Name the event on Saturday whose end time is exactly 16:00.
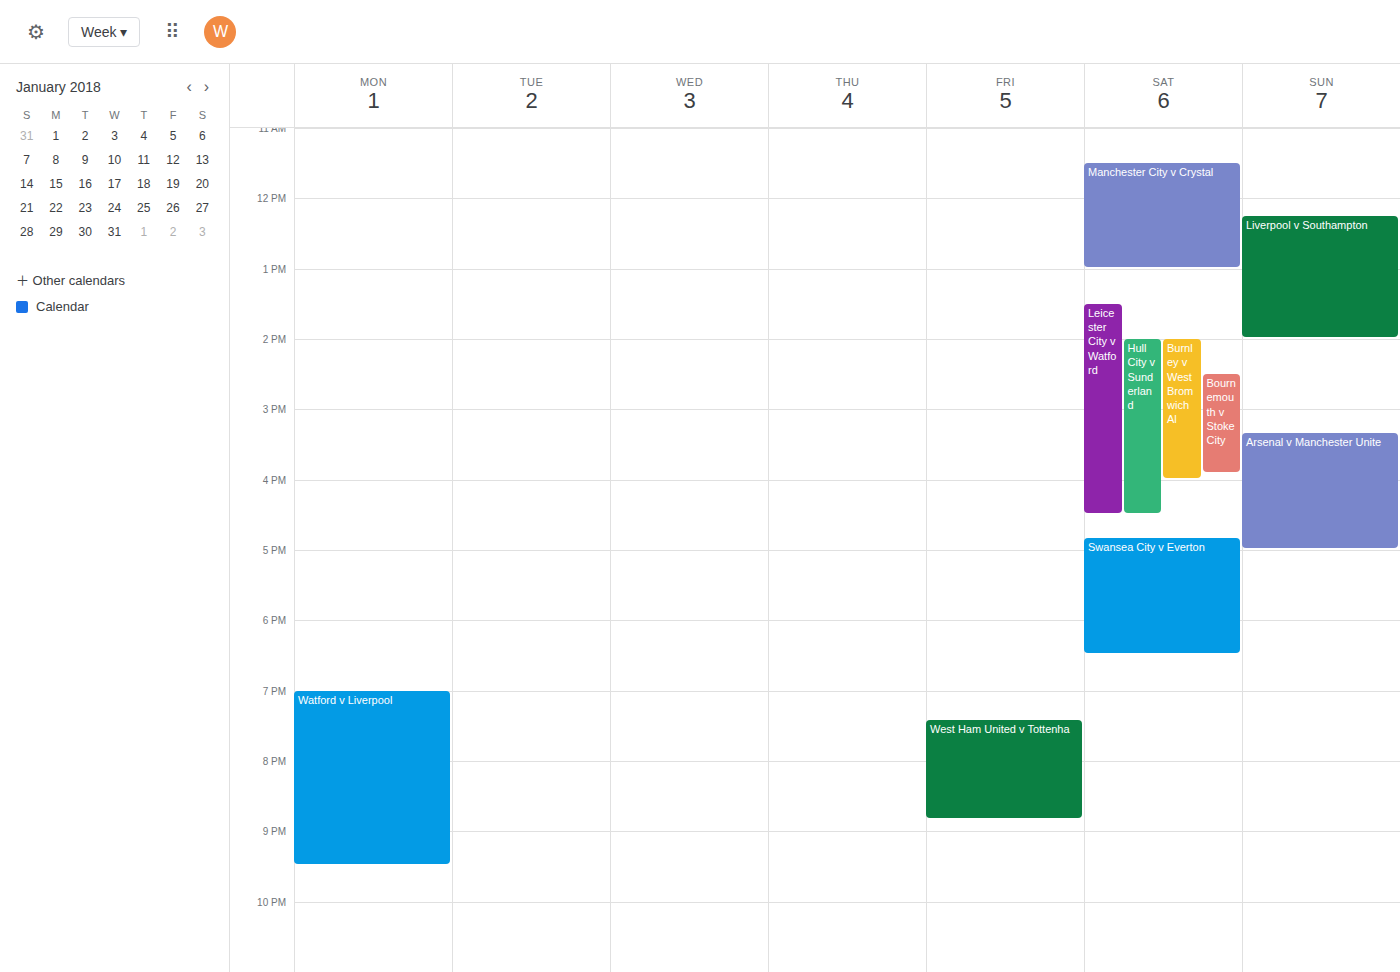
"Burnley v West Bromwich Al"